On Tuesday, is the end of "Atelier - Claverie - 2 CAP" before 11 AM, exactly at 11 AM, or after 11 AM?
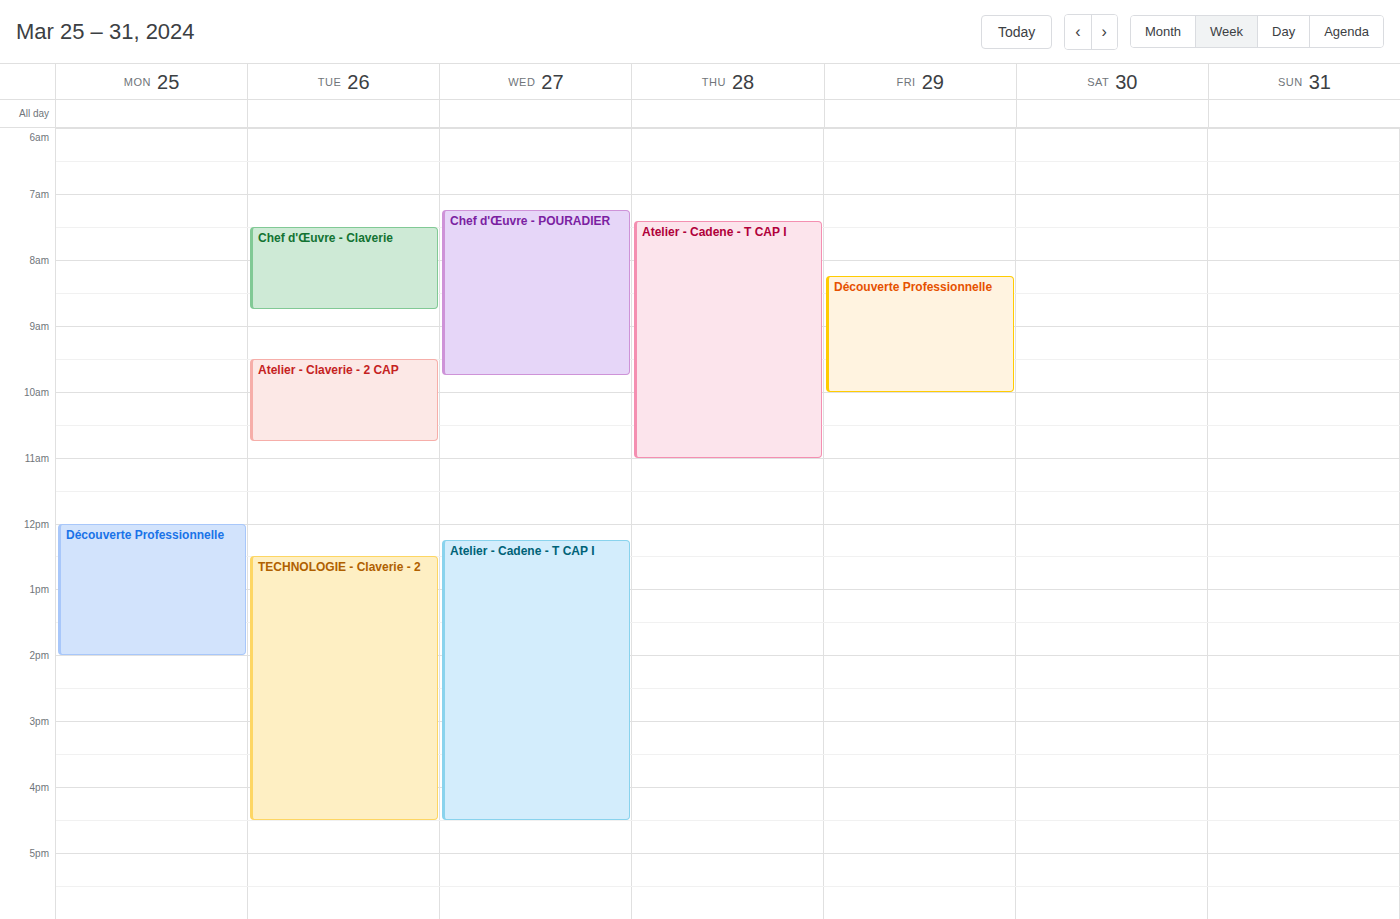
10:45 AM -- before 11 AM, 15 minutes above the 11 AM line.